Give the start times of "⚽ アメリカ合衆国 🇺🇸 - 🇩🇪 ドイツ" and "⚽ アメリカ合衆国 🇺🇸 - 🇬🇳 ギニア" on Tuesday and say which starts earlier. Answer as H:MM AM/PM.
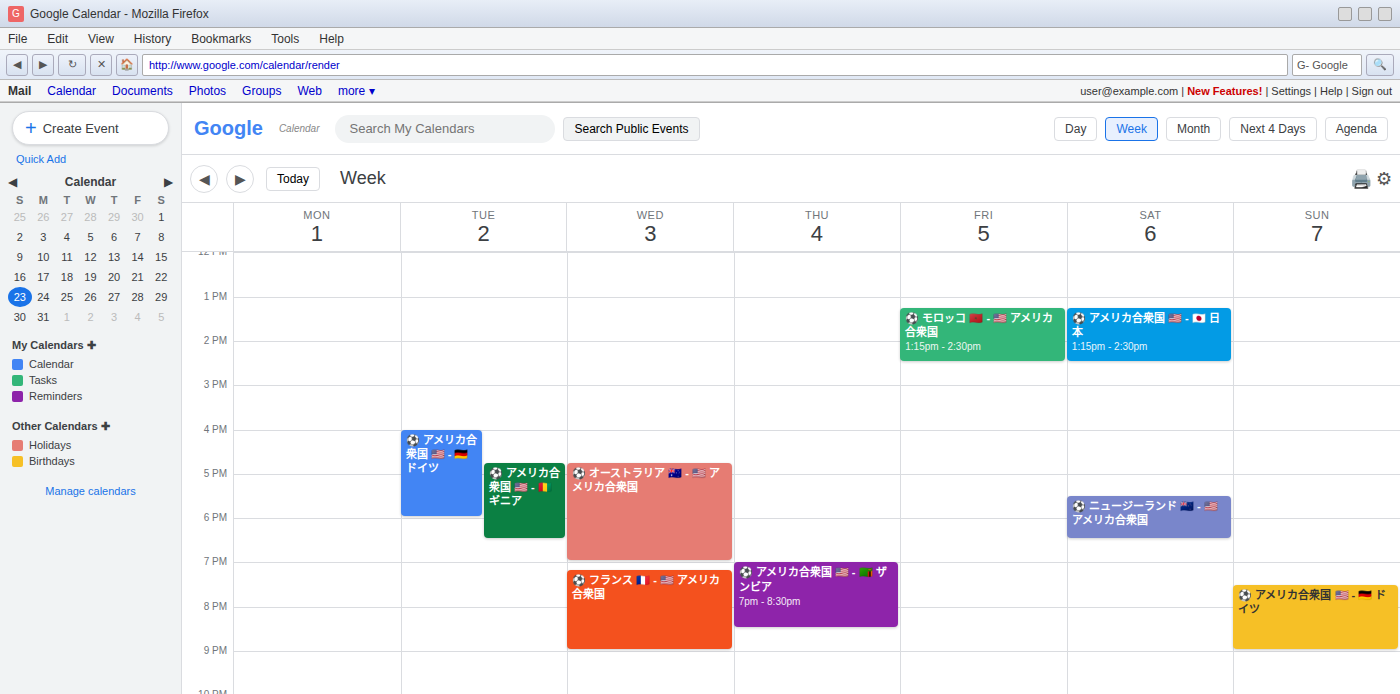
"⚽ アメリカ合衆国 🇺🇸 - 🇩🇪 ドイツ" 4:00 PM; "⚽ アメリカ合衆国 🇺🇸 - 🇬🇳 ギニア" 4:45 PM.